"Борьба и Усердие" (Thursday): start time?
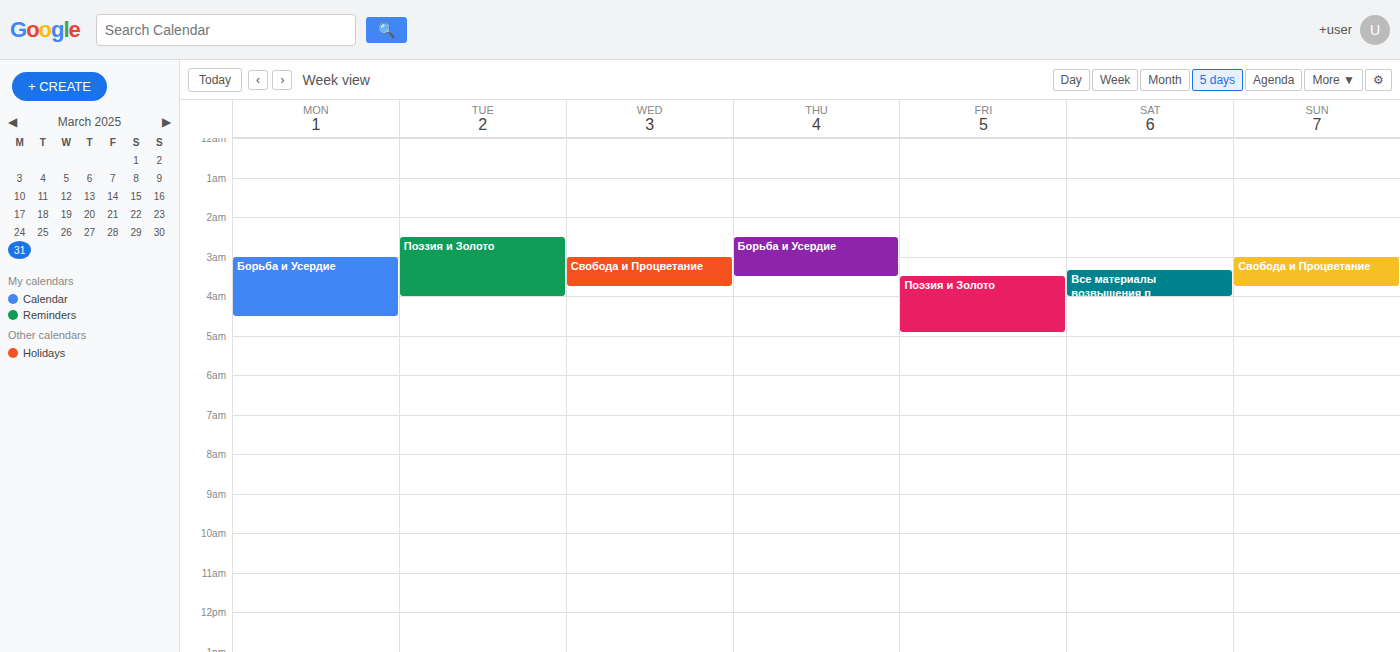
2:30 AM